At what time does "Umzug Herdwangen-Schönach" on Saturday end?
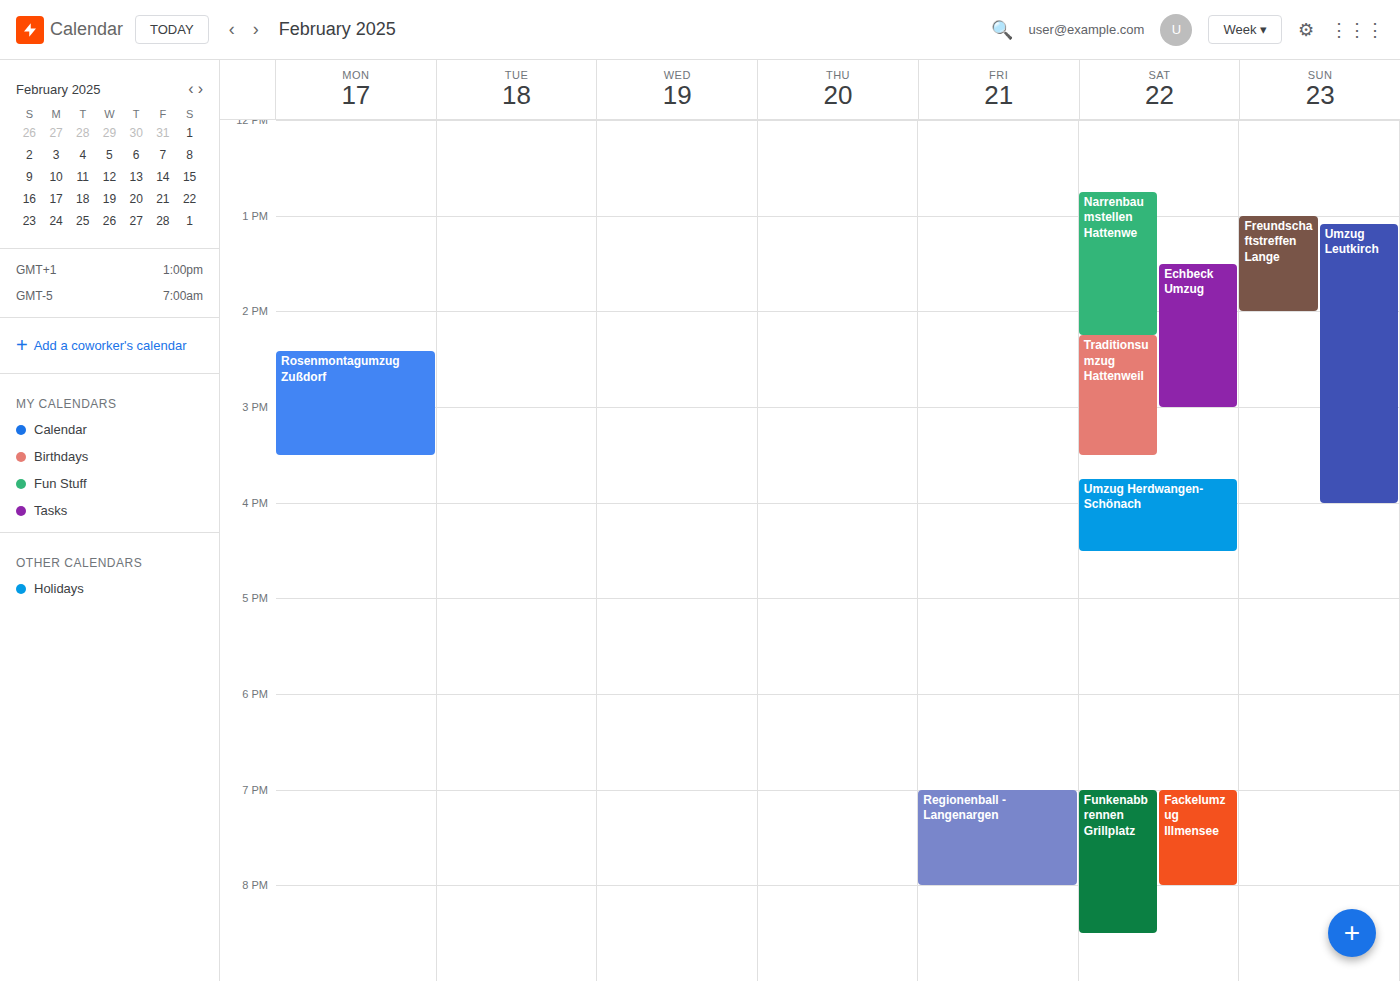
4:30 PM